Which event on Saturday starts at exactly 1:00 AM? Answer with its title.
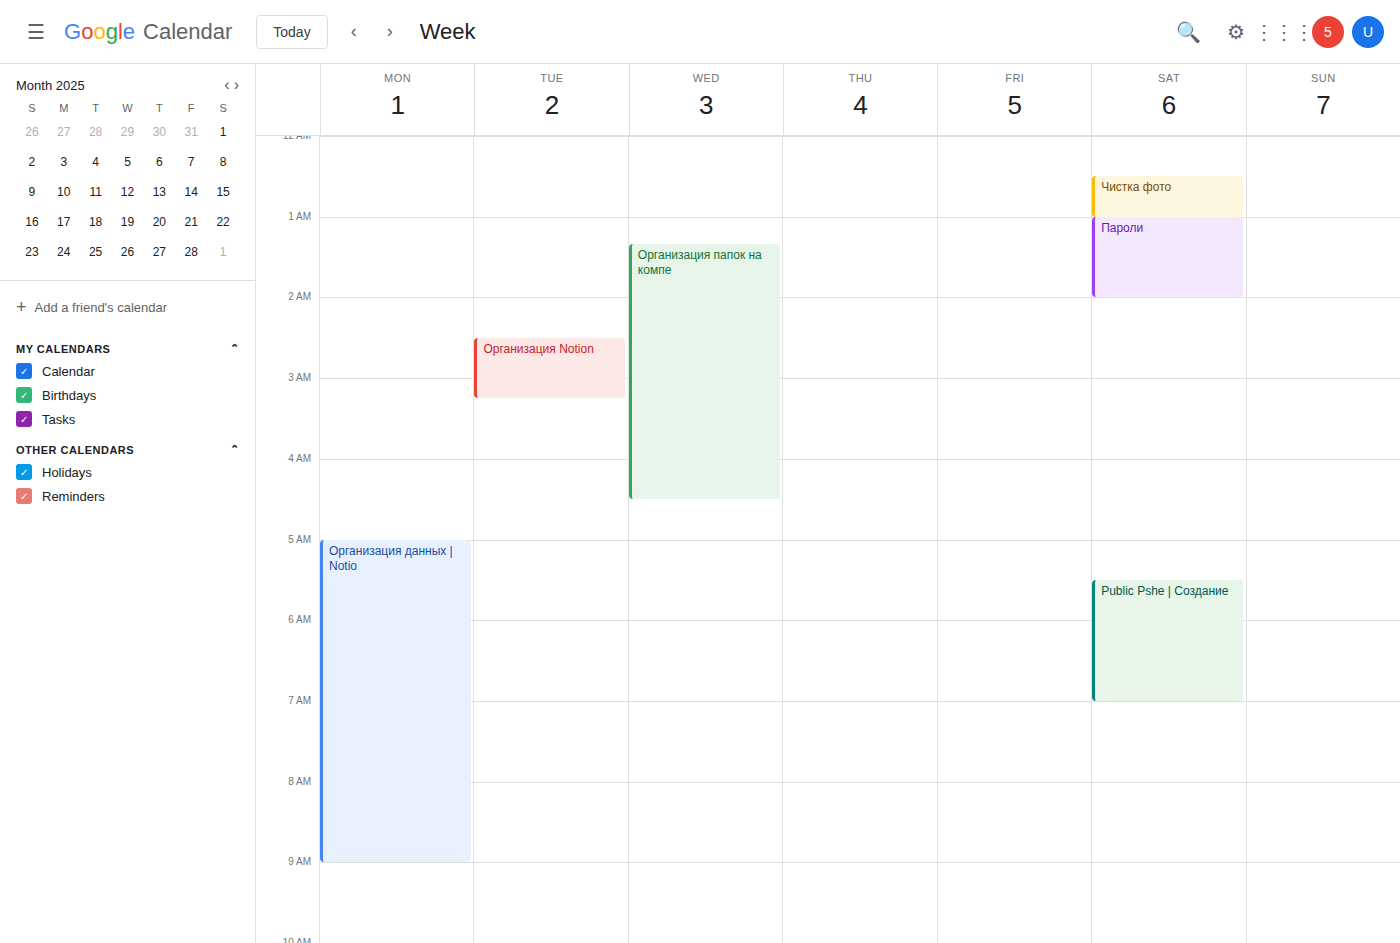
"Пароли"